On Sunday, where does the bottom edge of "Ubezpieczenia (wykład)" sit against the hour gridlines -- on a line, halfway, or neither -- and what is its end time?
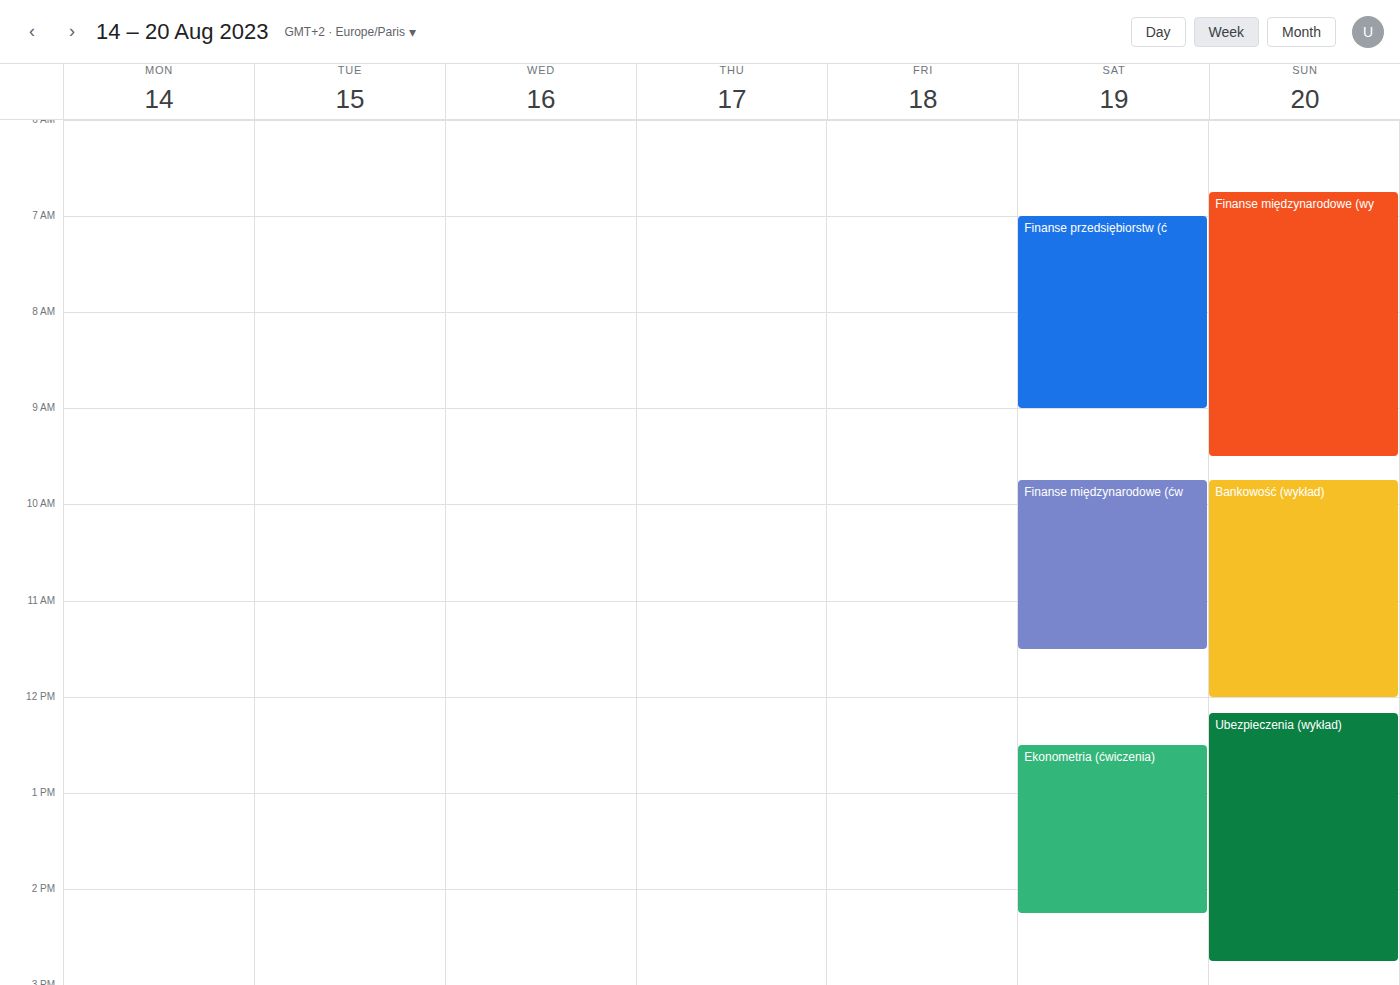
2:45 PM -- neither: three quarters of the way from the 2 PM line to the 3 PM line.